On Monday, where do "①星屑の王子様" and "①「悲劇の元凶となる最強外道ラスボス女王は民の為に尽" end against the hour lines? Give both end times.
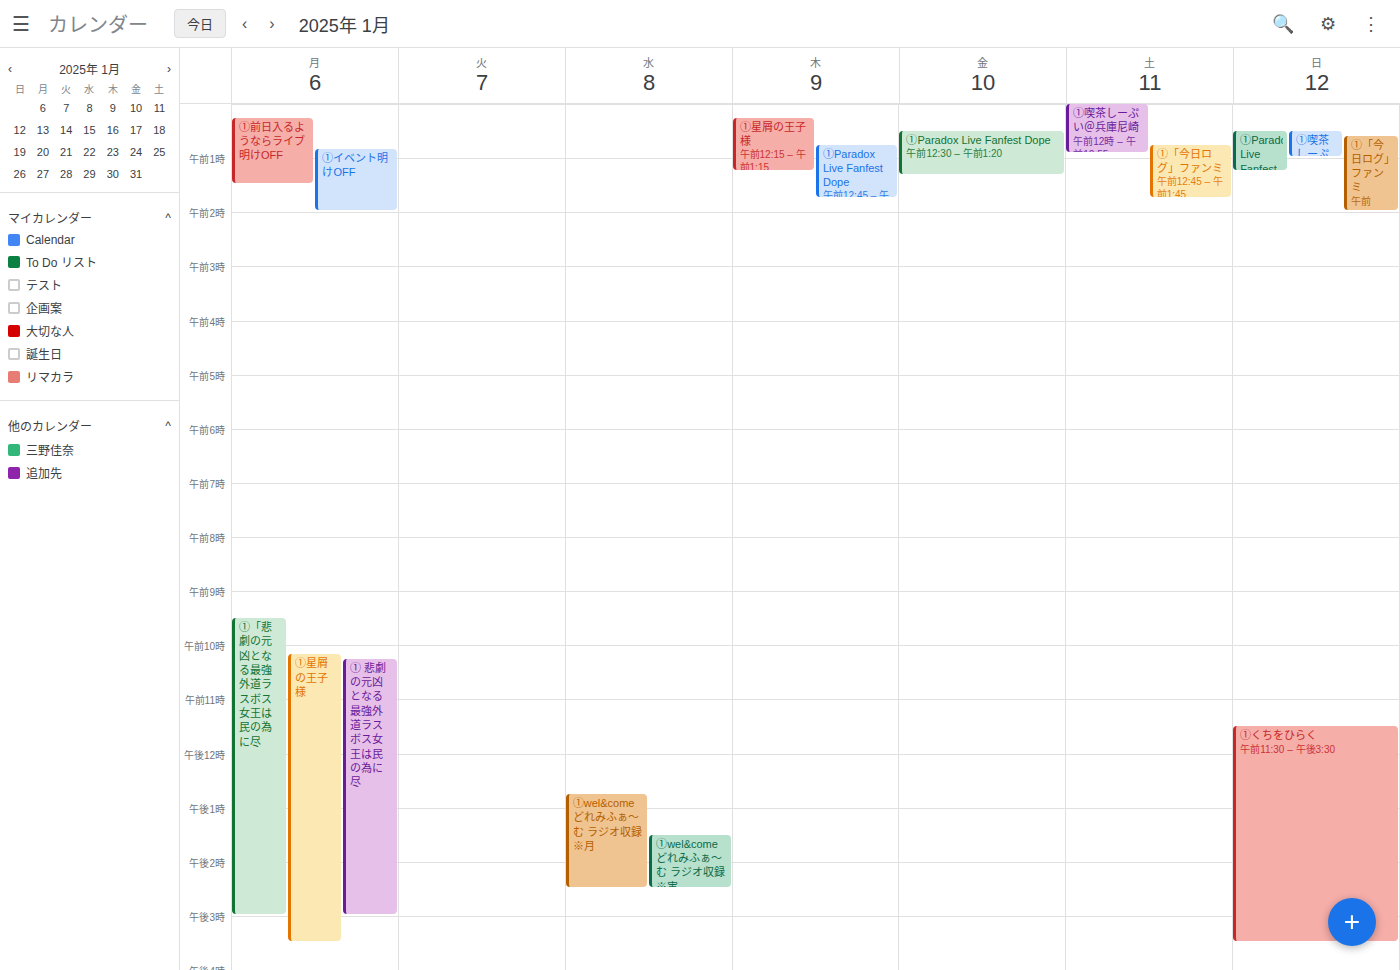
"①星屑の王子様": 3:30 PM, halfway between the 3 PM and 4 PM lines. "①「悲劇の元凶となる最強外道ラスボス女王は民の為に尽": 3:00 PM, exactly on the 3 PM line.